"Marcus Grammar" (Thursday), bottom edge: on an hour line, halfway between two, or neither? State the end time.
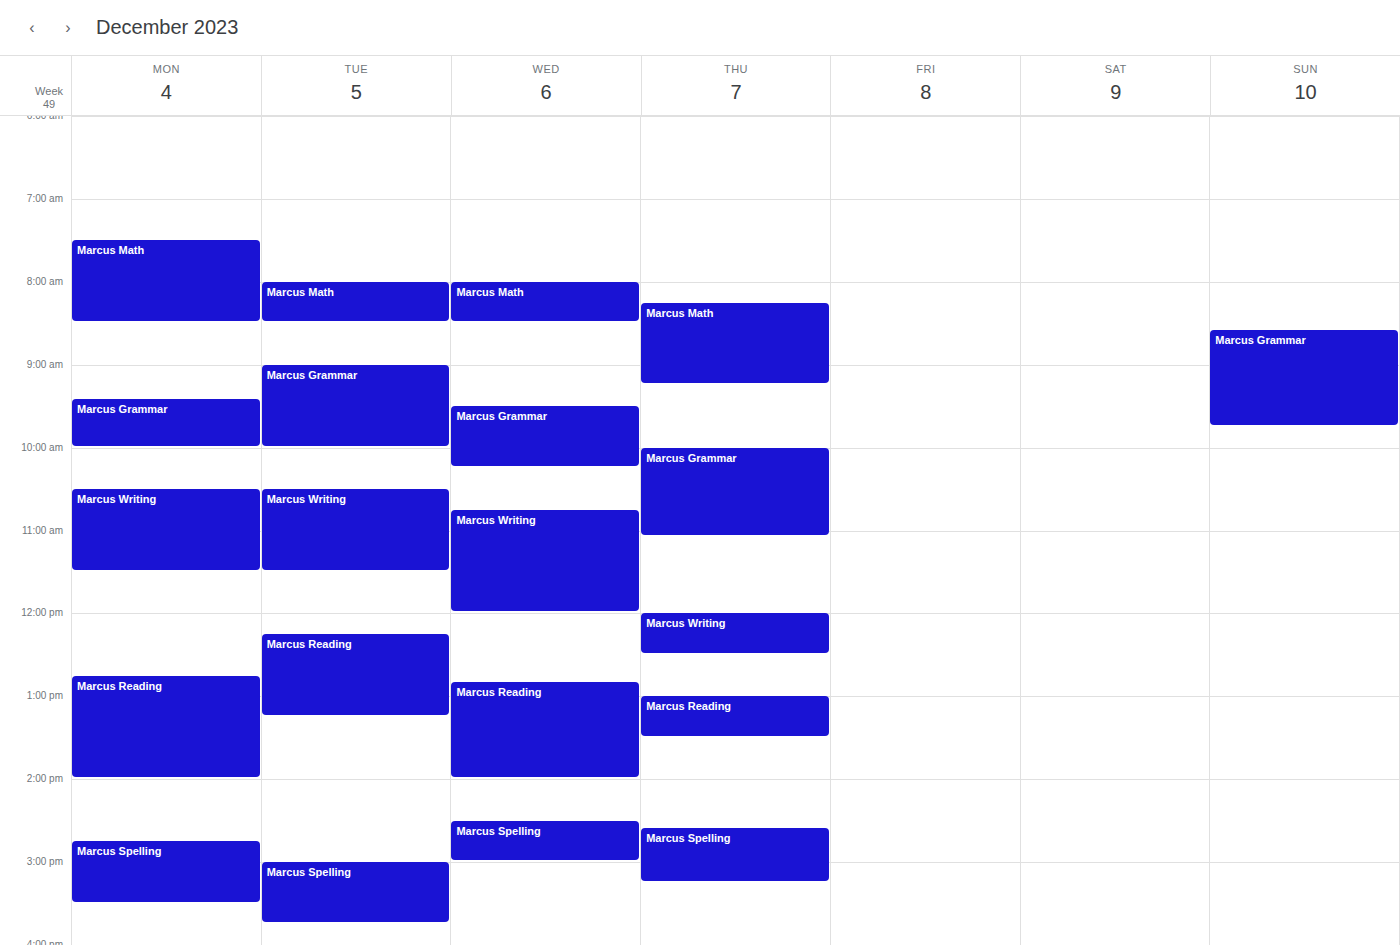
11:05 AM -- neither: 5 minutes below the 11 AM line and 55 minutes above the 12 PM line.